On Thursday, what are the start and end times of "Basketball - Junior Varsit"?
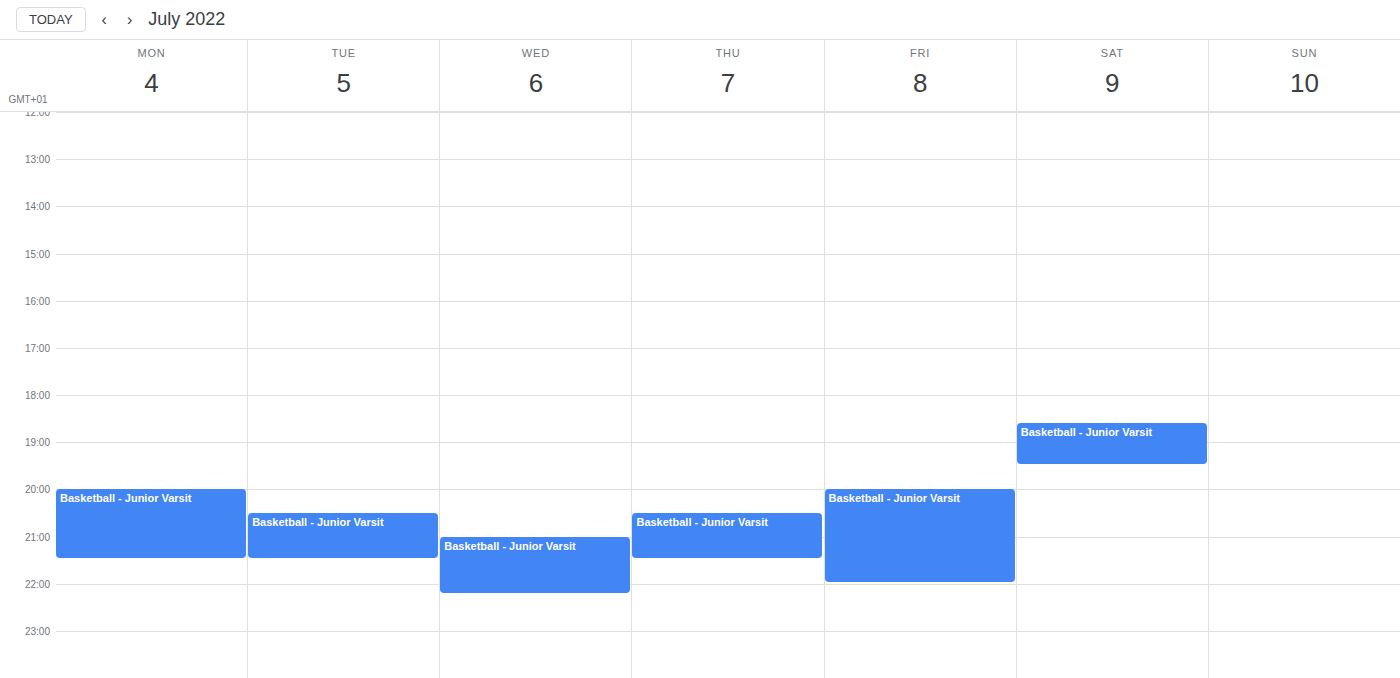
8:30 PM to 9:30 PM